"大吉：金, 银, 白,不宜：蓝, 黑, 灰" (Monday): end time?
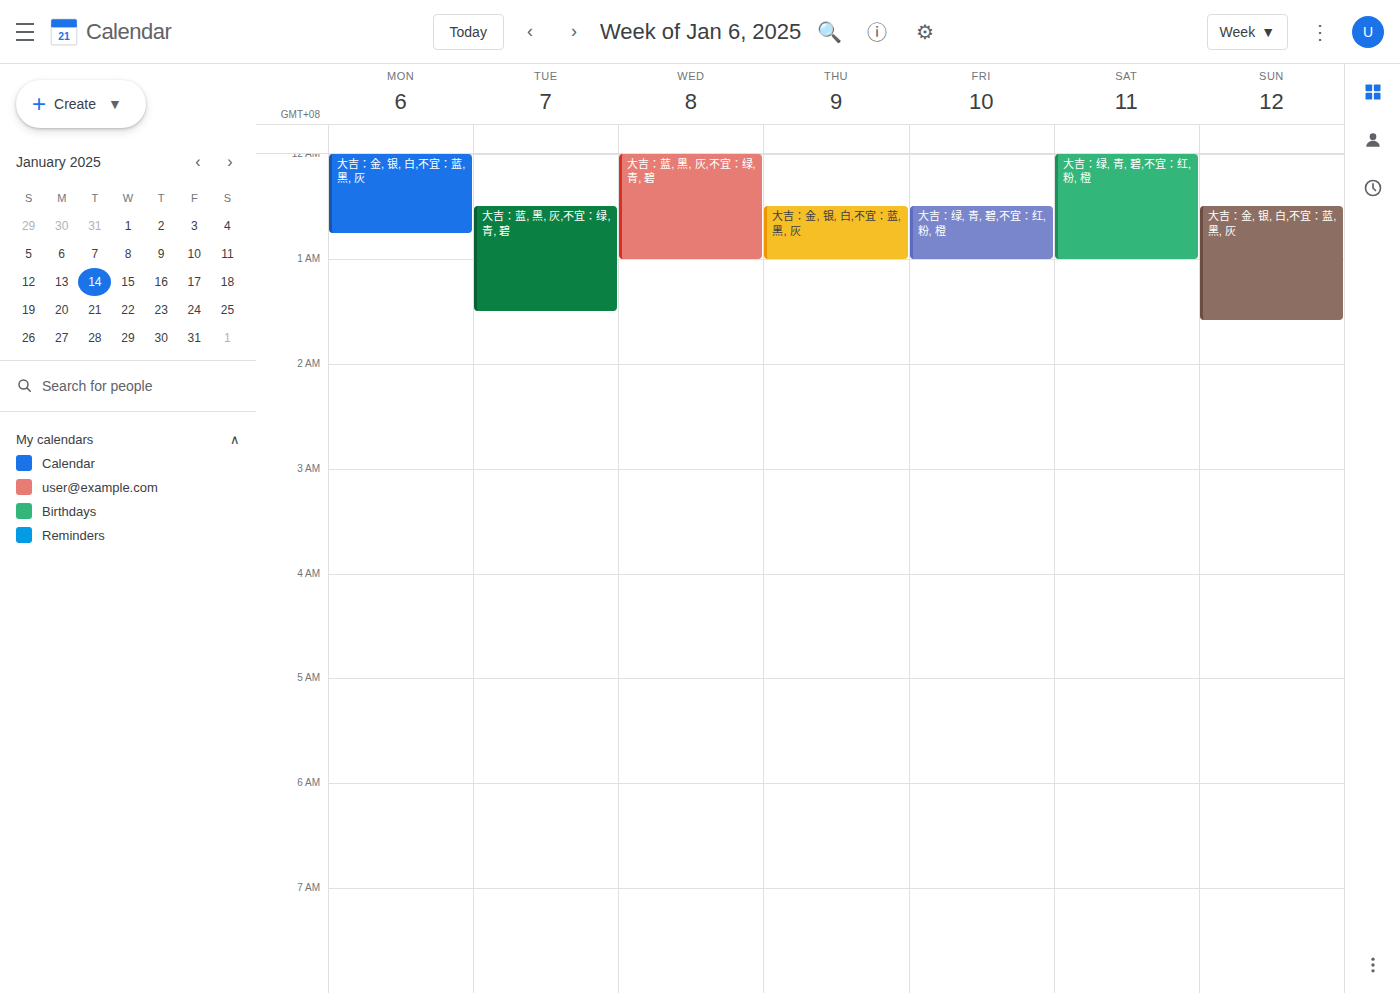
12:45 AM